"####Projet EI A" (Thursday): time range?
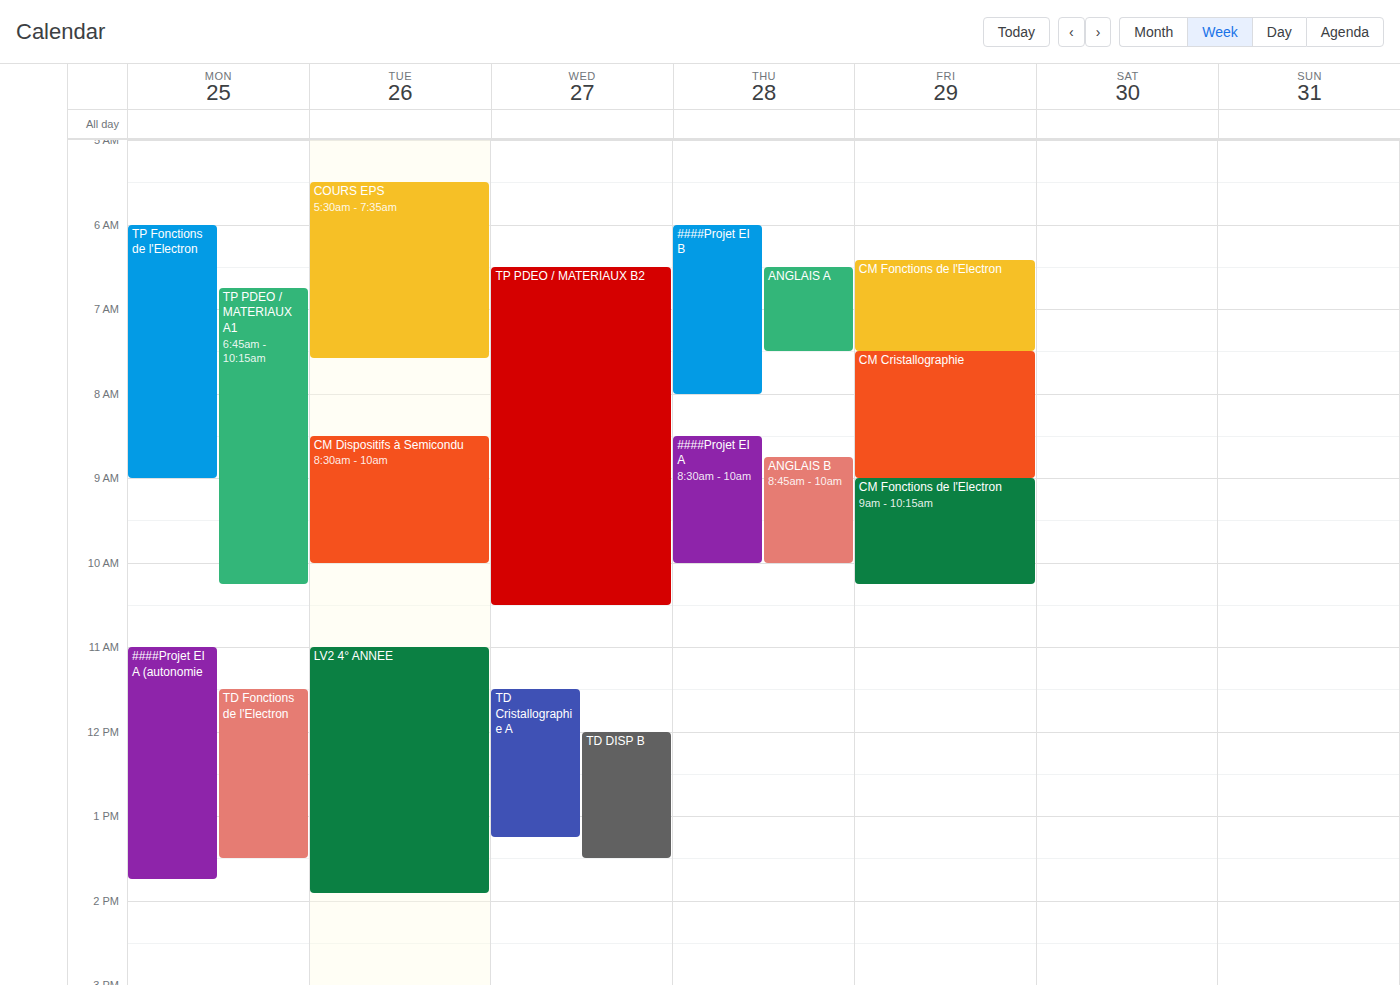
08:30 to 10:00